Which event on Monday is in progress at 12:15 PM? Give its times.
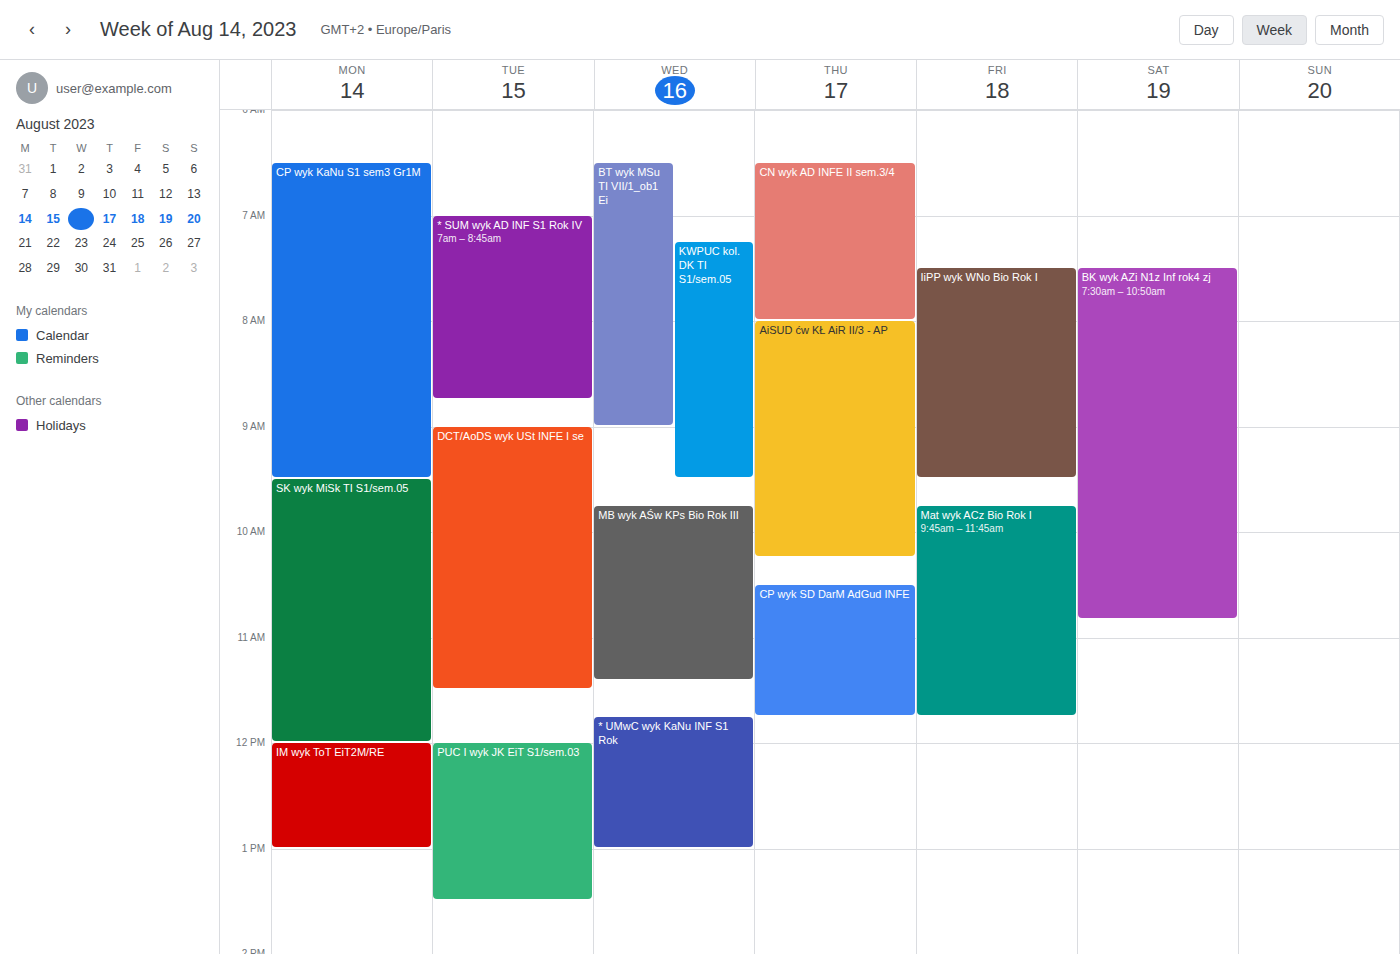
"IM wyk ToT EiT2M/RE", 12:00 PM to 1:00 PM